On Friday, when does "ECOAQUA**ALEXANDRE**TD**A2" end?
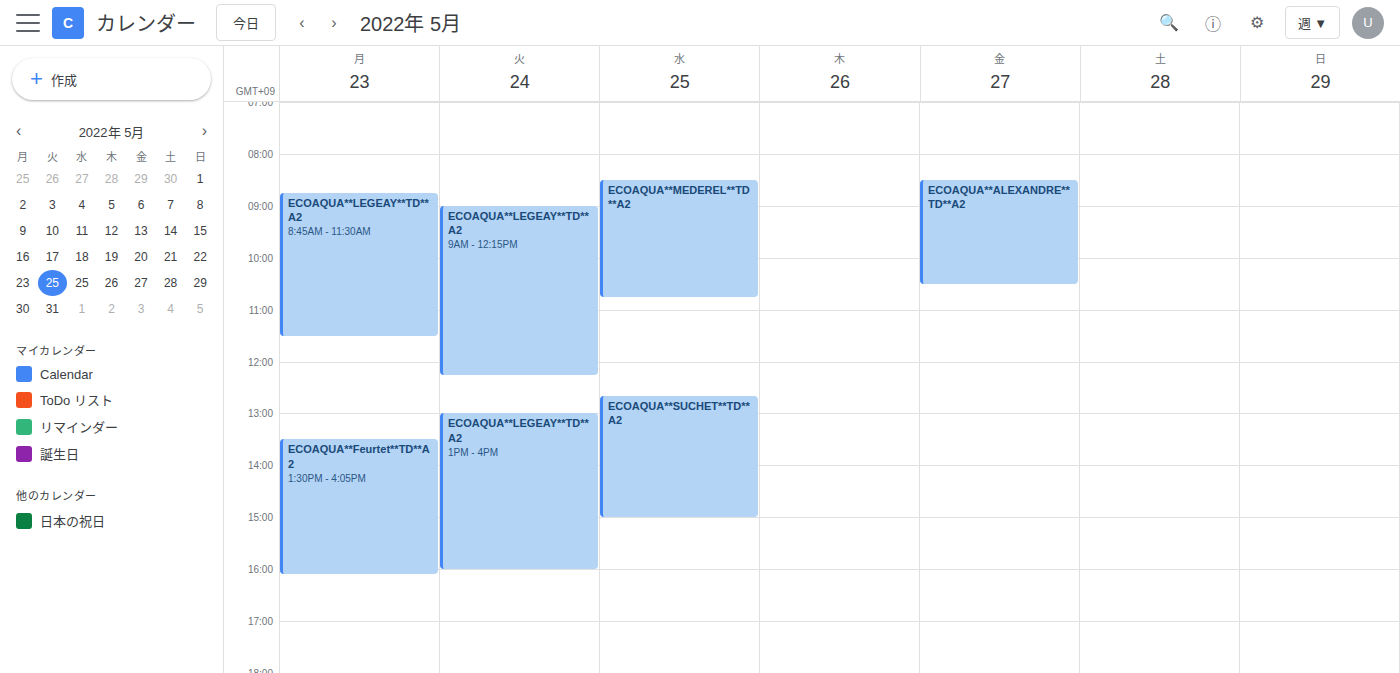
10:30 AM